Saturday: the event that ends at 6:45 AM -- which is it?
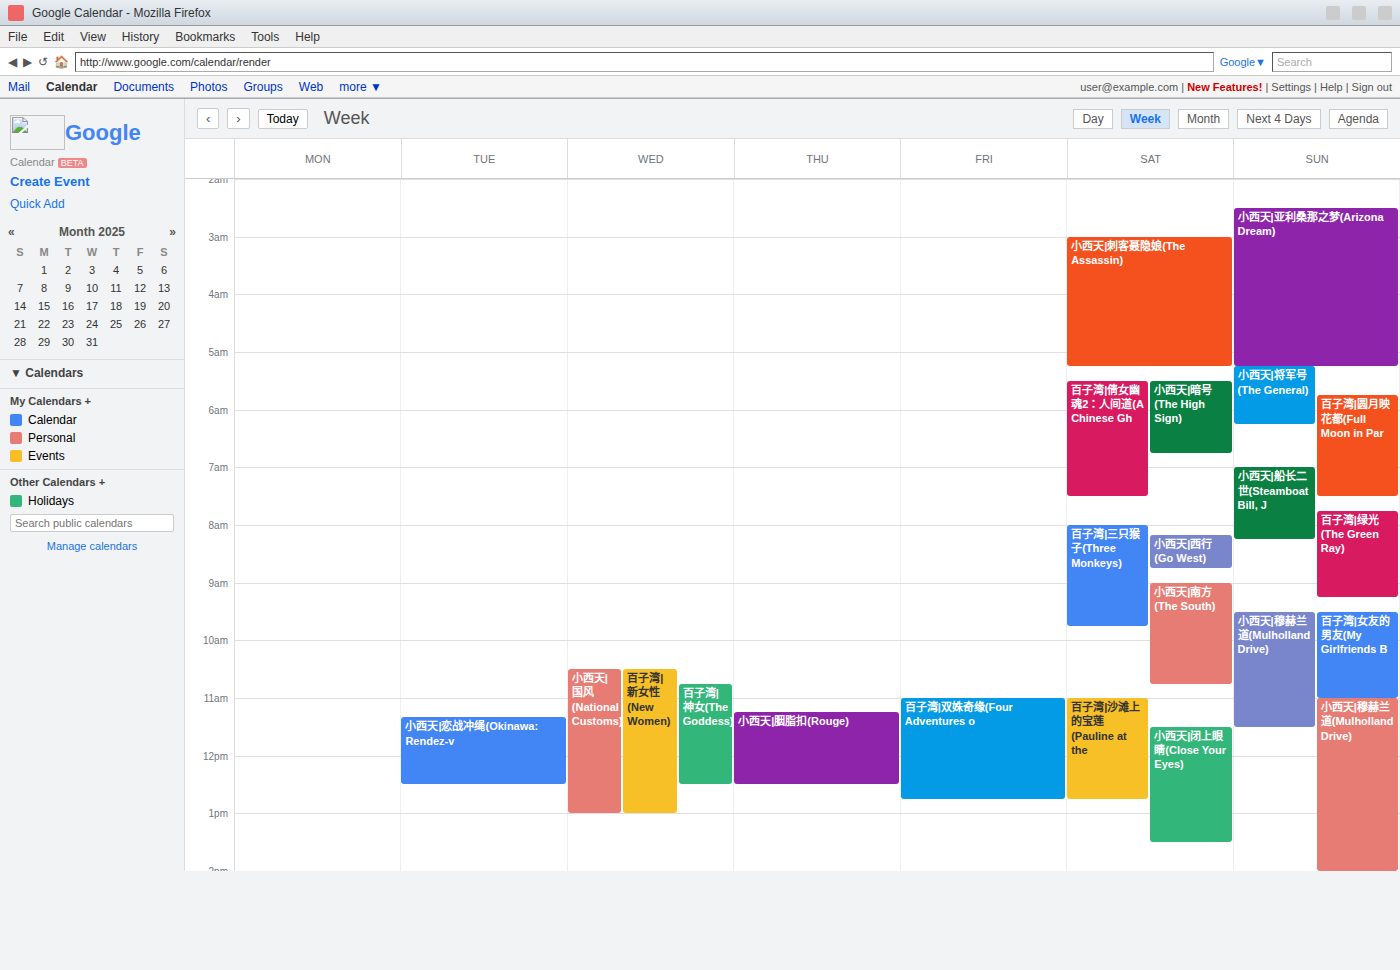
"小西天|暗号(The High Sign)"